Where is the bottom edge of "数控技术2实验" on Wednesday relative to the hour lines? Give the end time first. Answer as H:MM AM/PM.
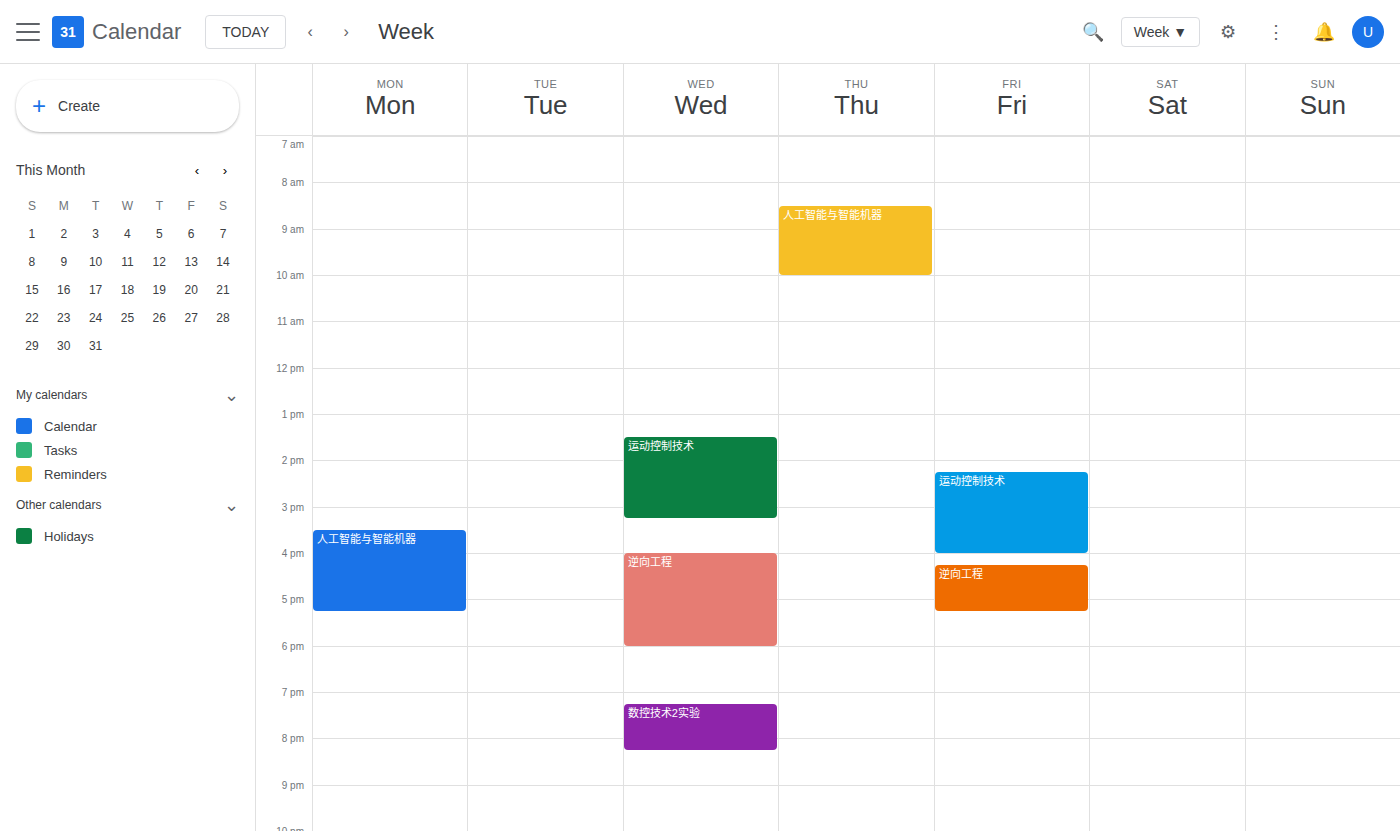
8:15 PM -- neither: a quarter of the way from the 8 PM line to the 9 PM line.